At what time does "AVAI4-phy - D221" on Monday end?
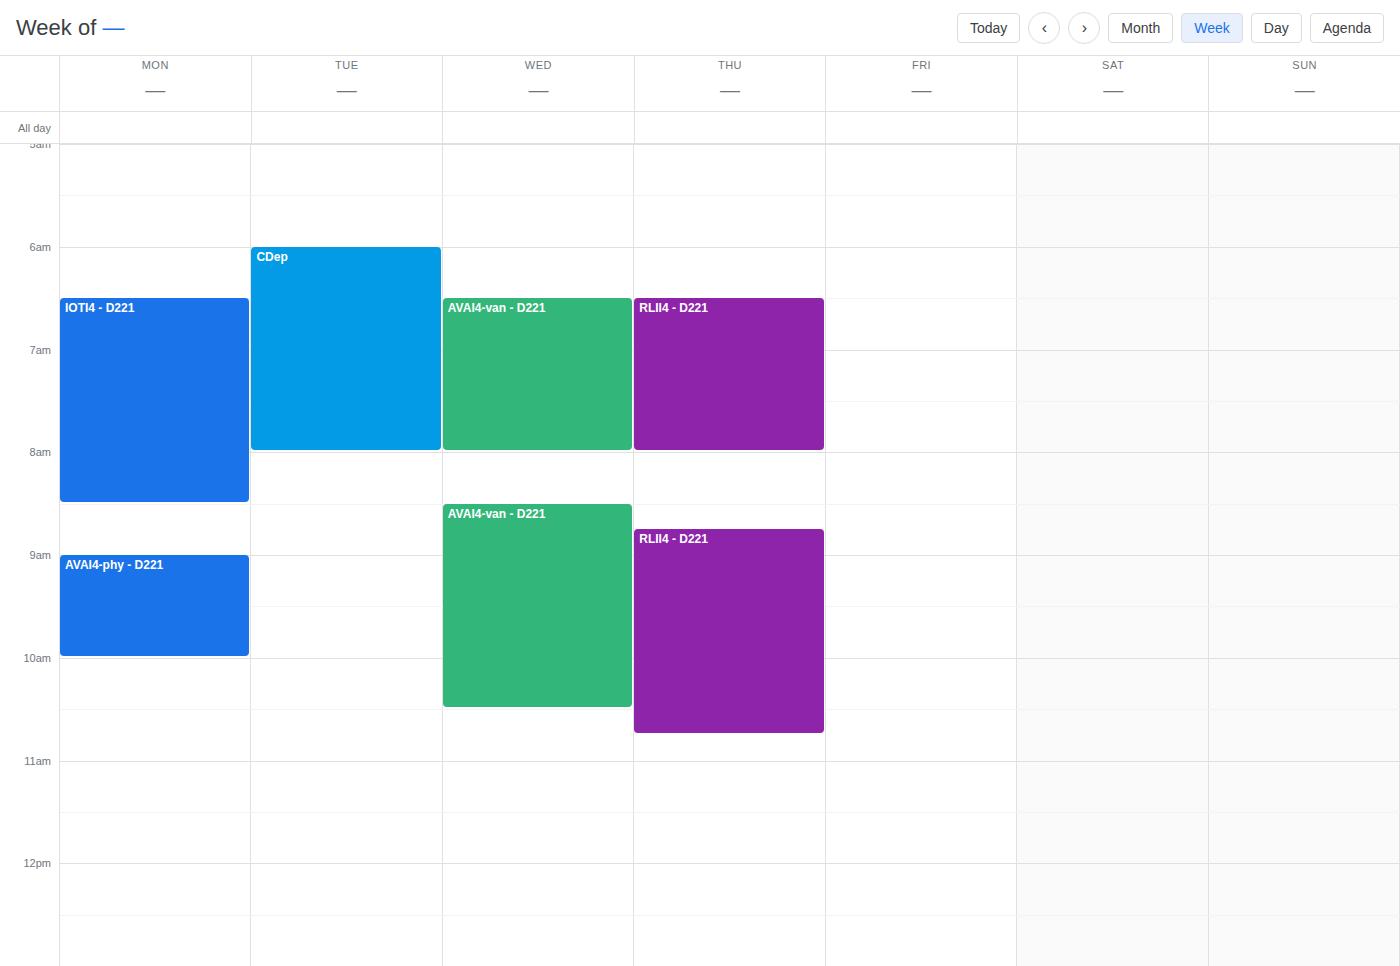
10:00 AM